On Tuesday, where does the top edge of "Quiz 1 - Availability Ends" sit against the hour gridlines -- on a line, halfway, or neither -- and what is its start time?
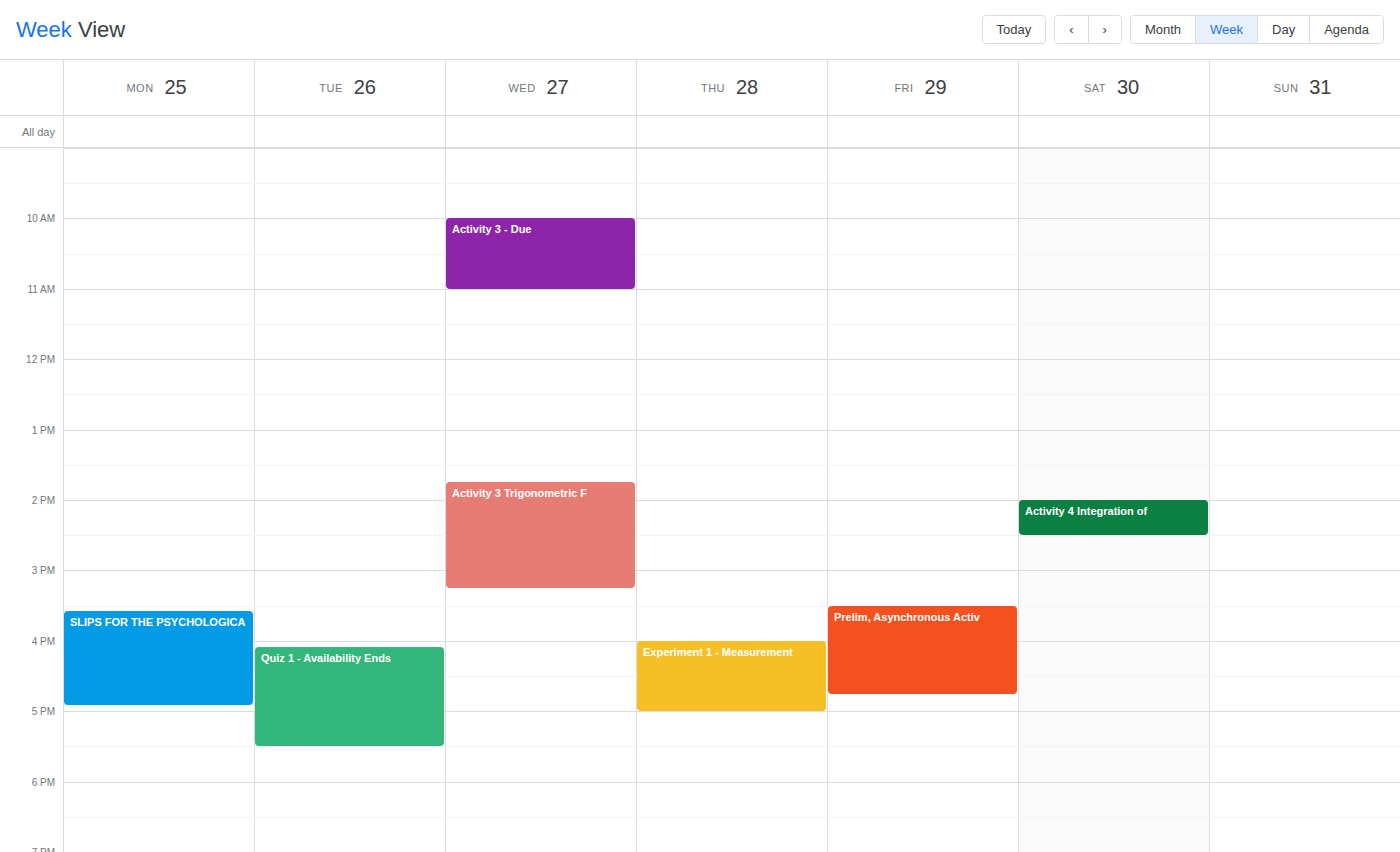
4:05 PM -- neither: 5 minutes below the 4 PM line and 55 minutes above the 5 PM line.